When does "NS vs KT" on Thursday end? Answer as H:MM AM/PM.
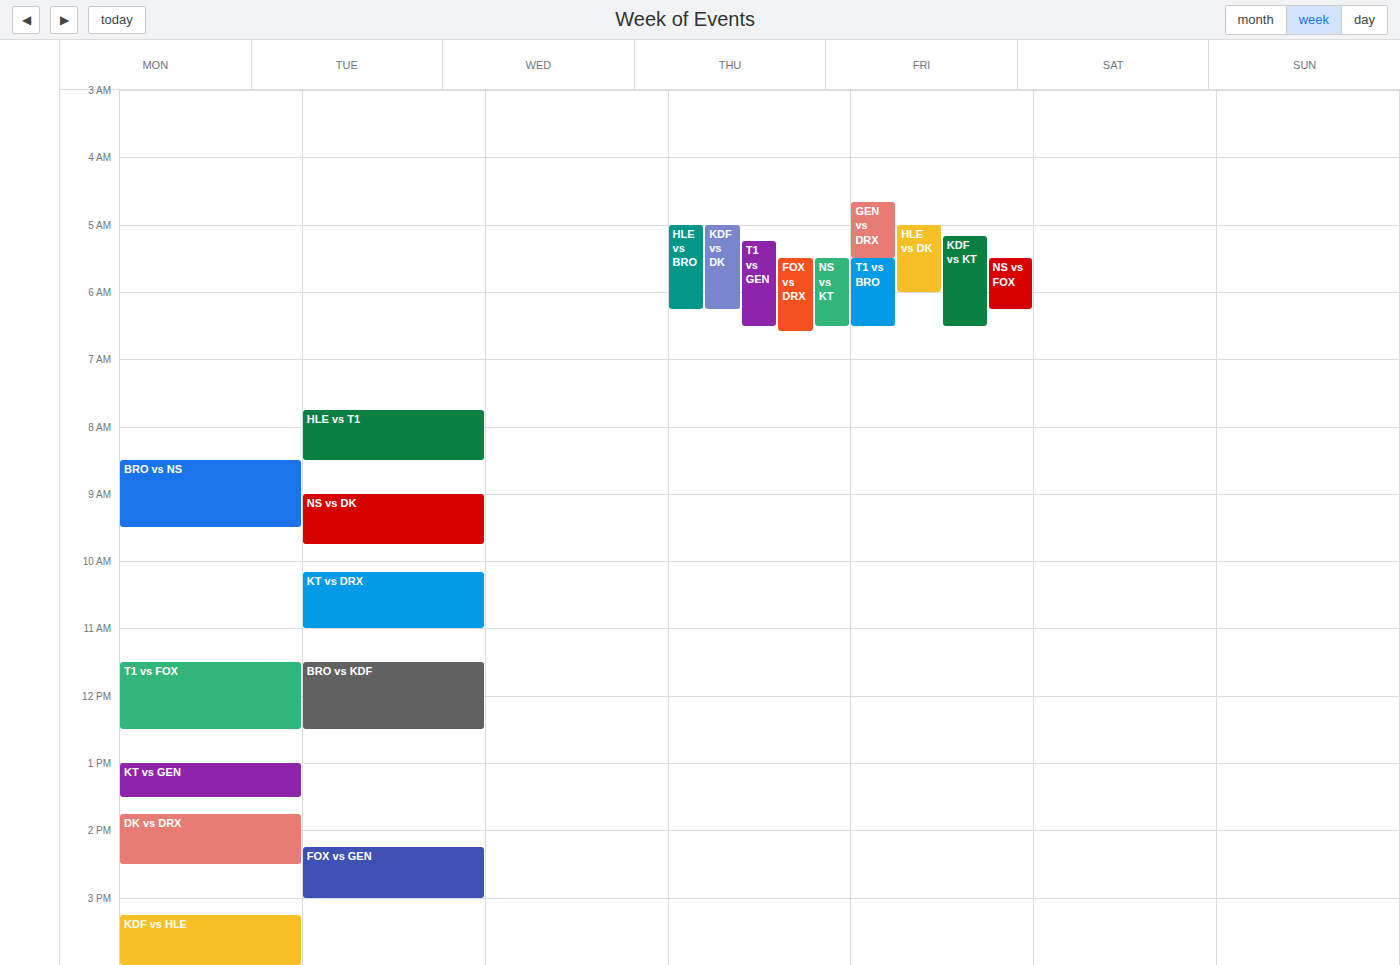
6:30 AM